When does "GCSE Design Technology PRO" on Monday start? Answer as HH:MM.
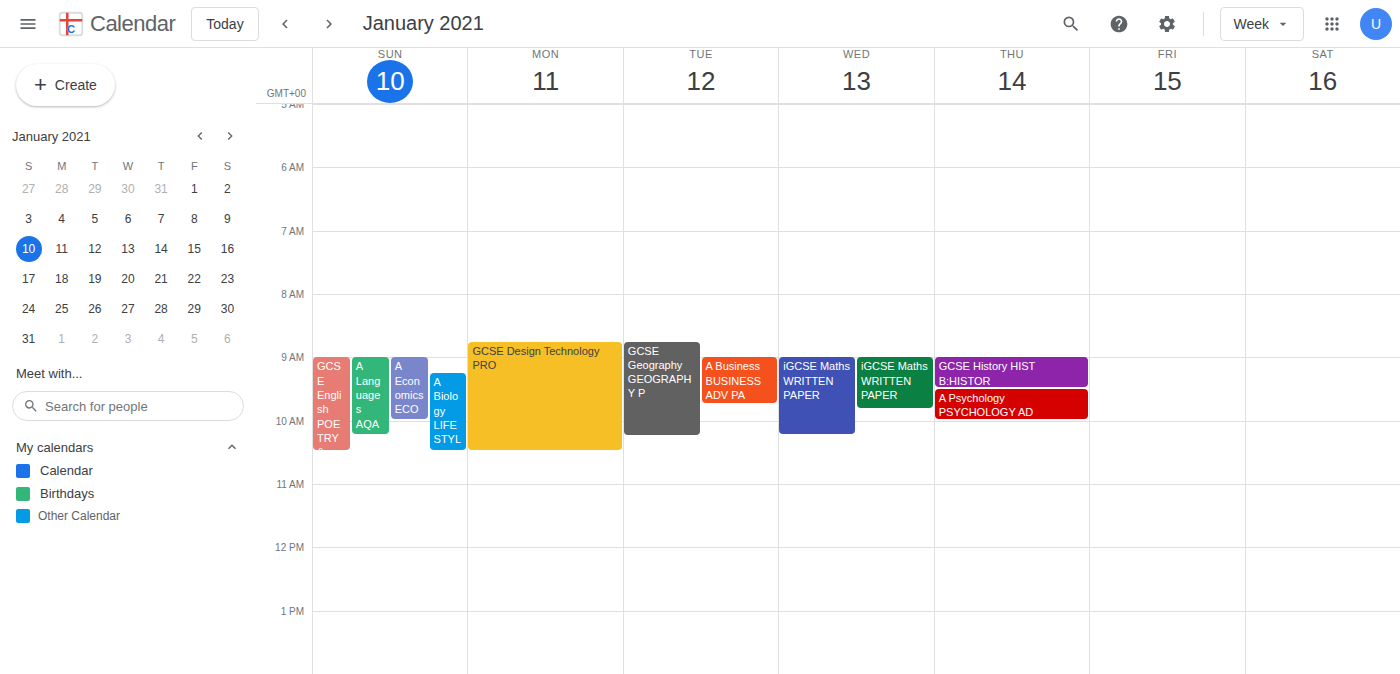
08:45